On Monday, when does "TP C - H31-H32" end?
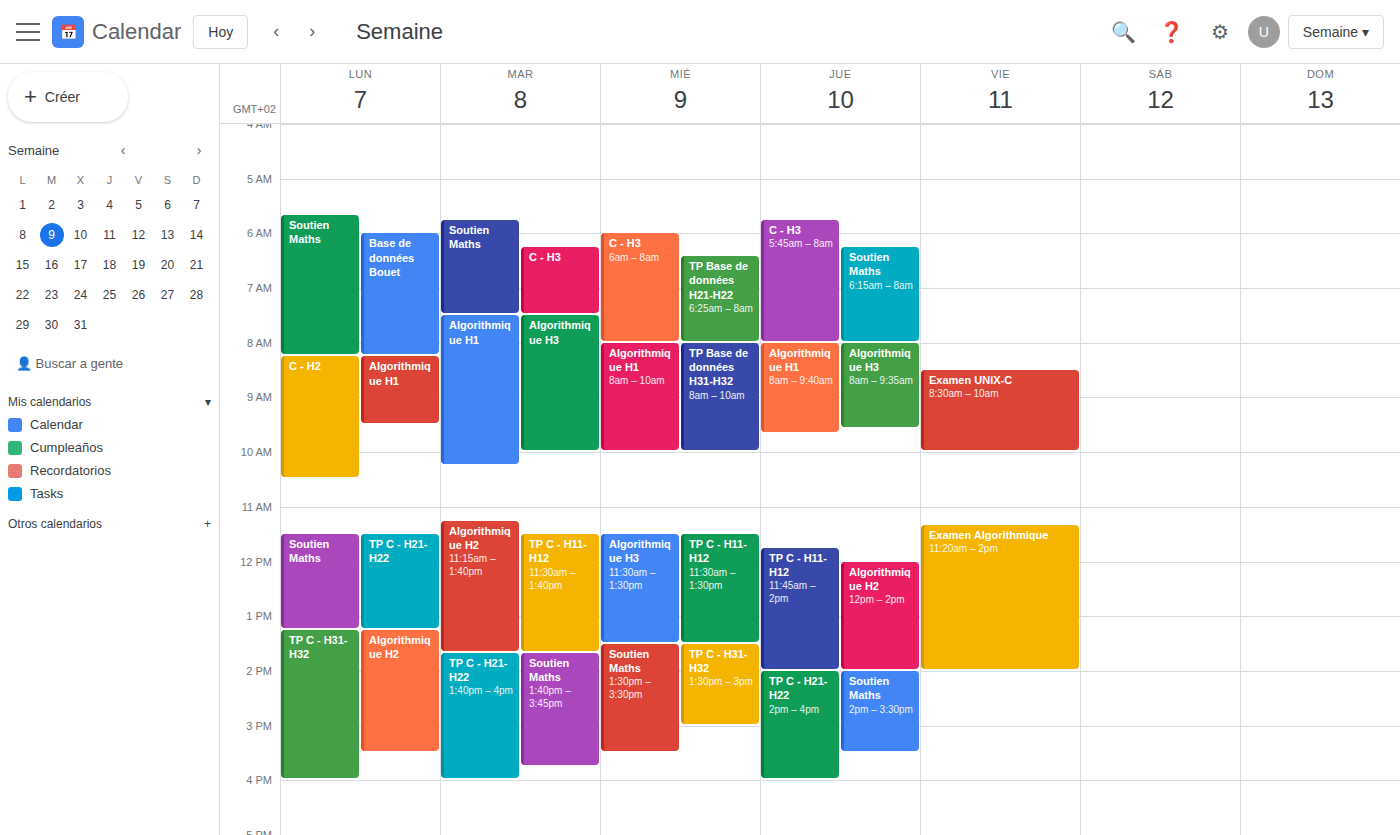
4:00 PM